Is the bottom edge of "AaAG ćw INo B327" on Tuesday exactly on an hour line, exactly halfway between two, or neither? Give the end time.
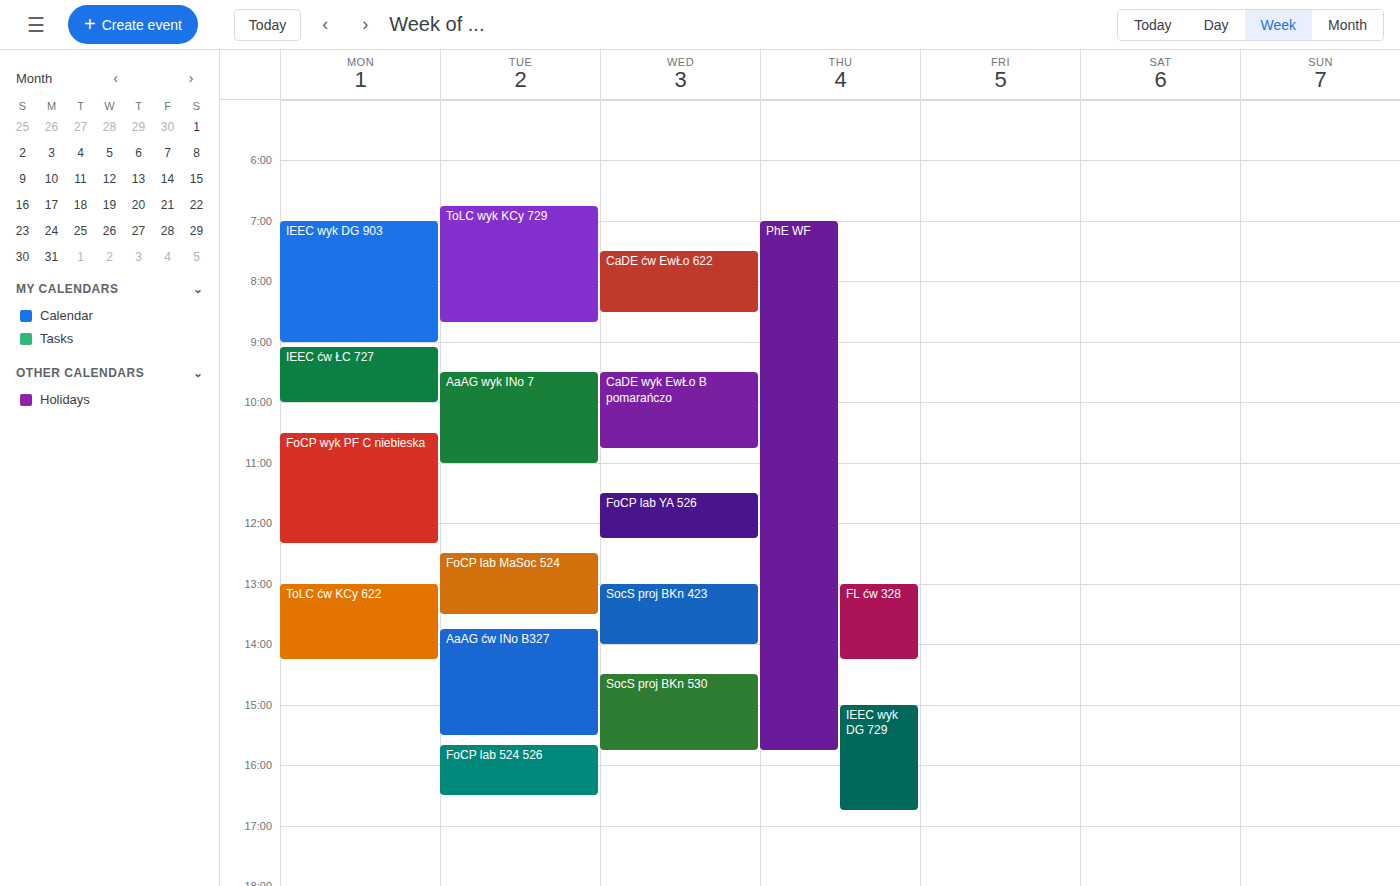
3:30 PM -- halfway between the 3 PM and 4 PM lines.